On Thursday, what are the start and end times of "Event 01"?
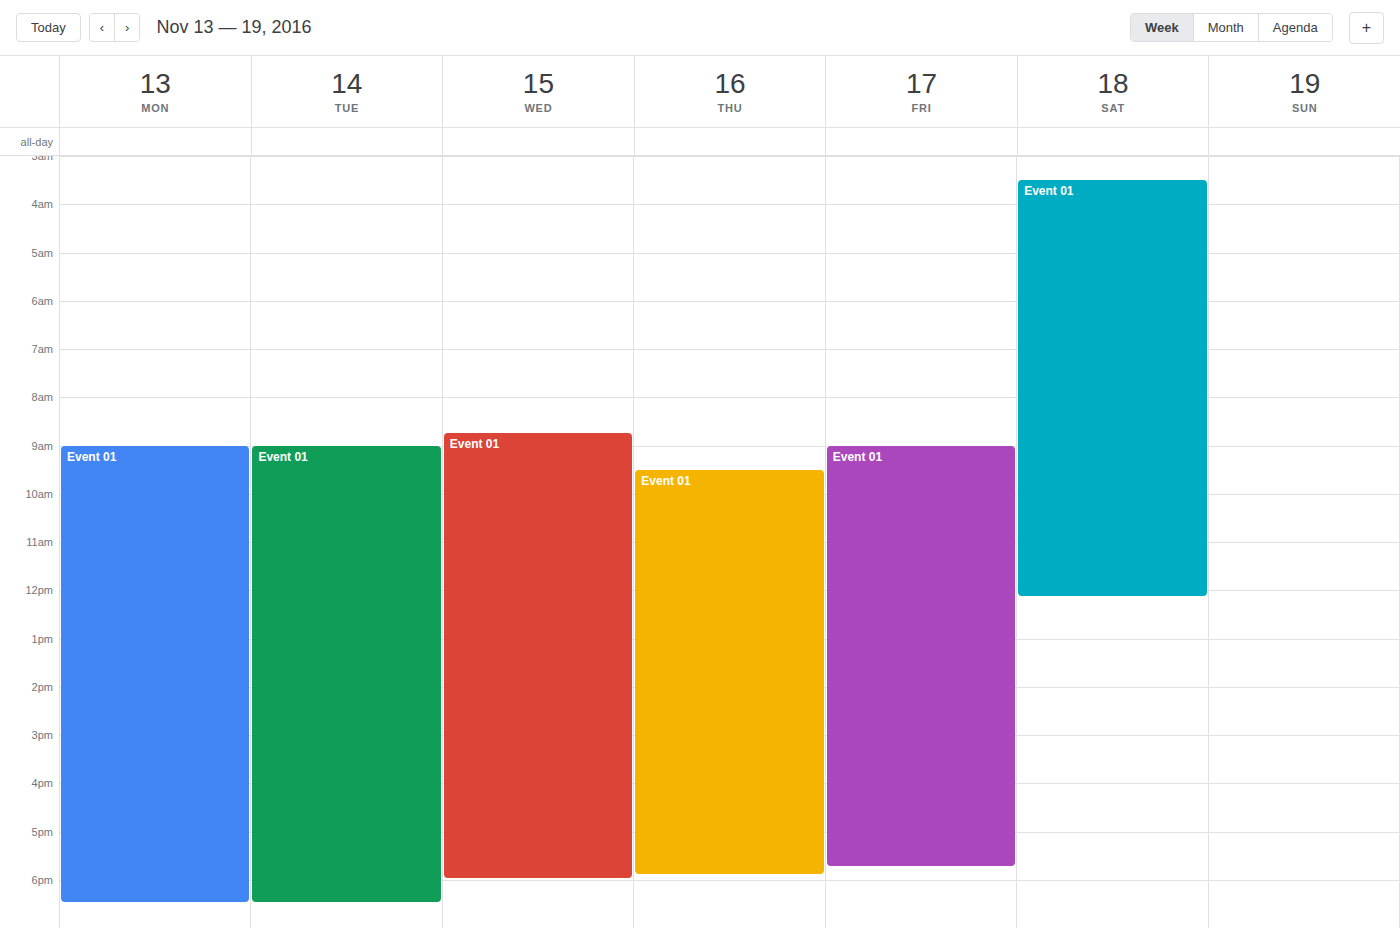
9:30 AM to 5:55 PM